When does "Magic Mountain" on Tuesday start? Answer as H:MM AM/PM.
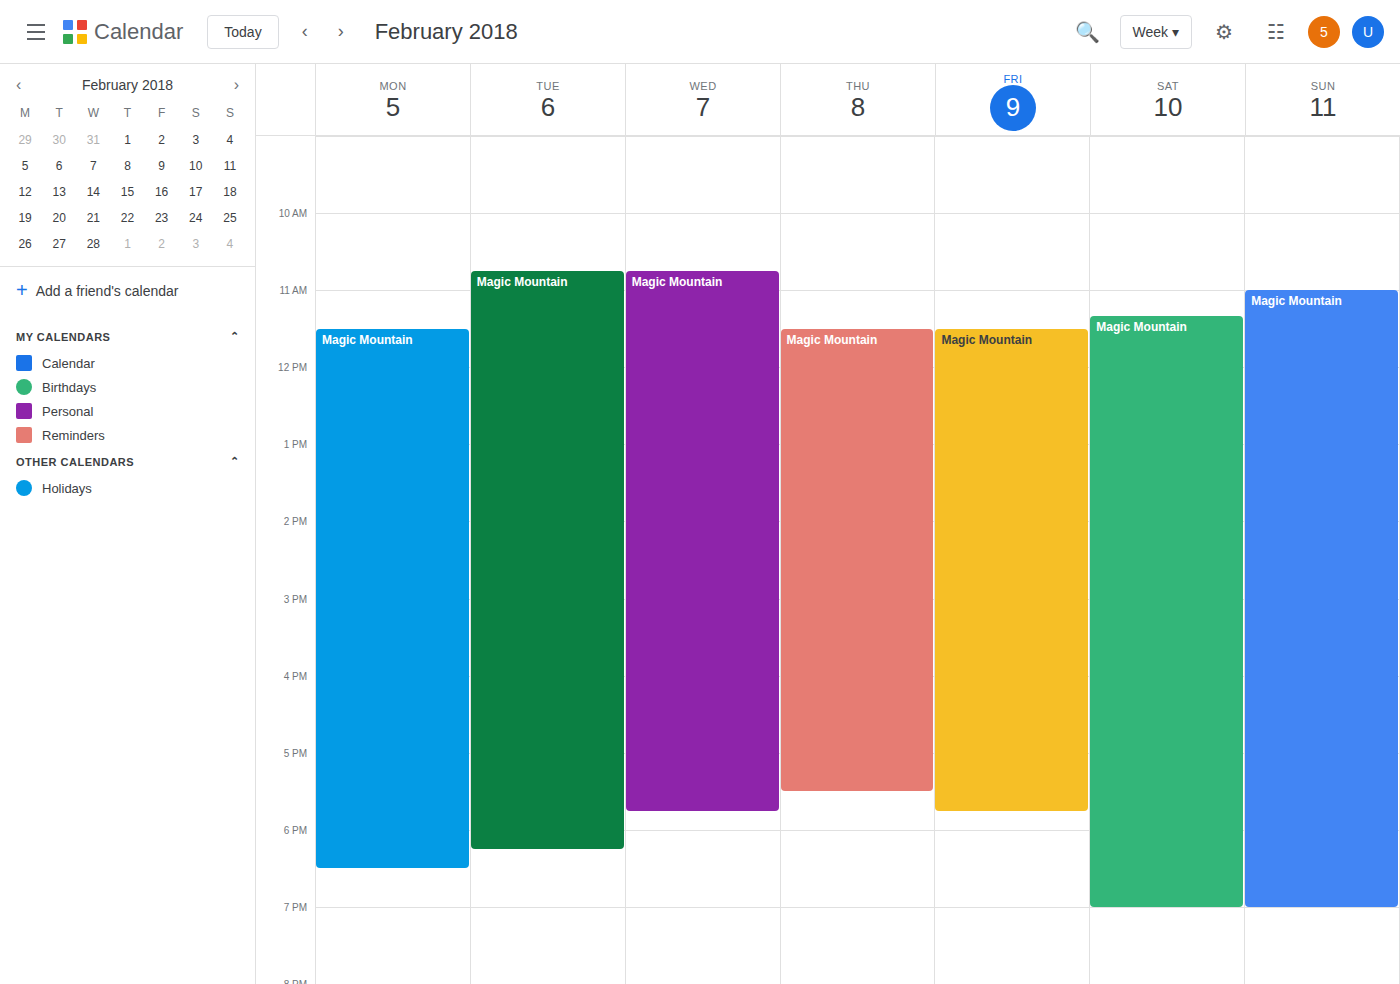
10:45 AM